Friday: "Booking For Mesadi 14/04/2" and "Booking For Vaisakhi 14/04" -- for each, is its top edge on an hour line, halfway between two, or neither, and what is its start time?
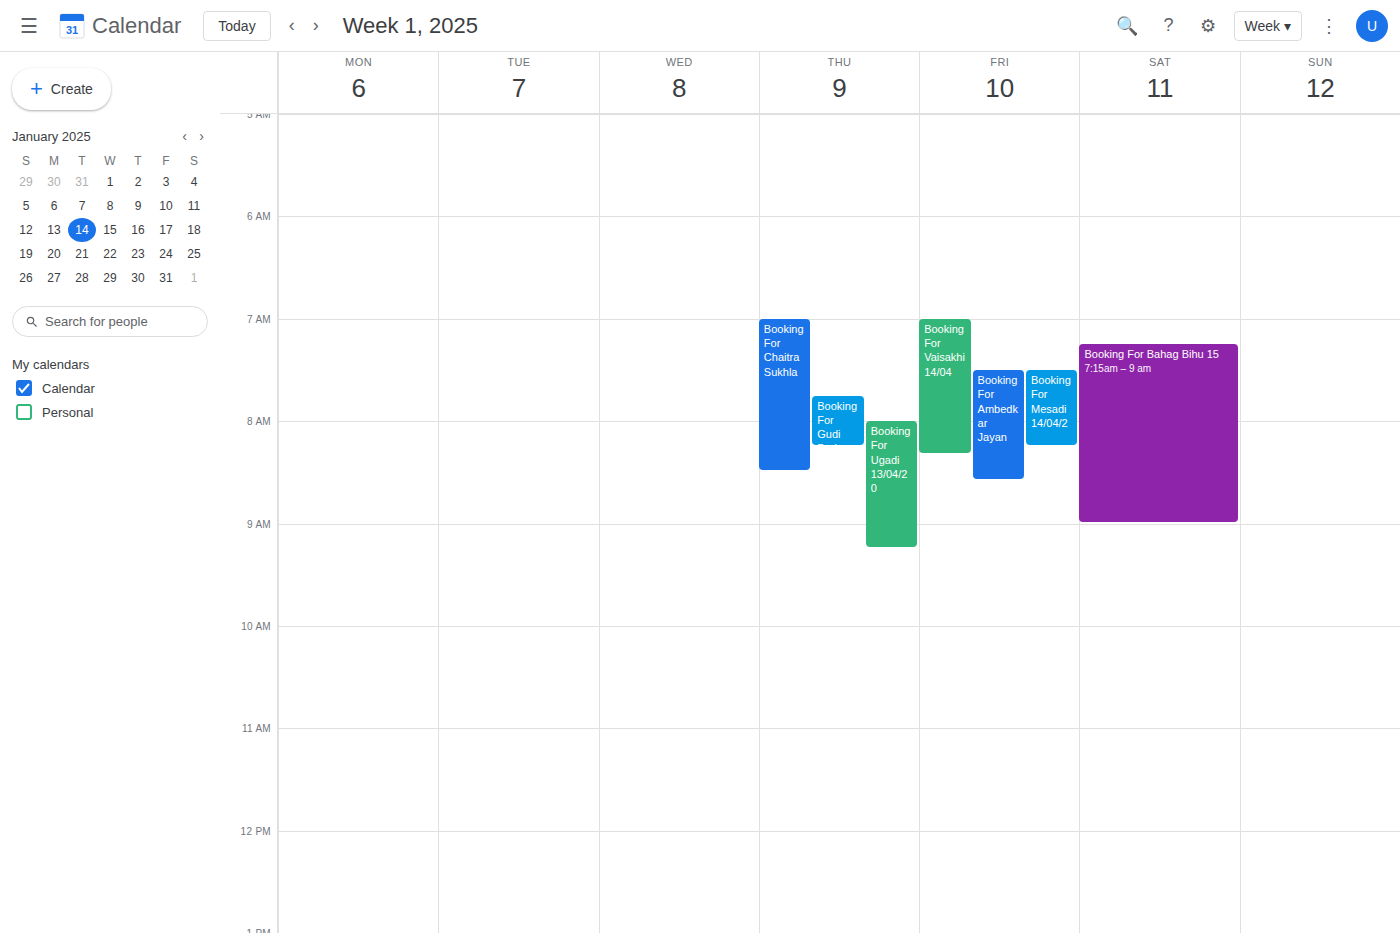
"Booking For Mesadi 14/04/2": 07:30, halfway between the 07:00 and 08:00 lines. "Booking For Vaisakhi 14/04": 07:00, exactly on the 07:00 line.